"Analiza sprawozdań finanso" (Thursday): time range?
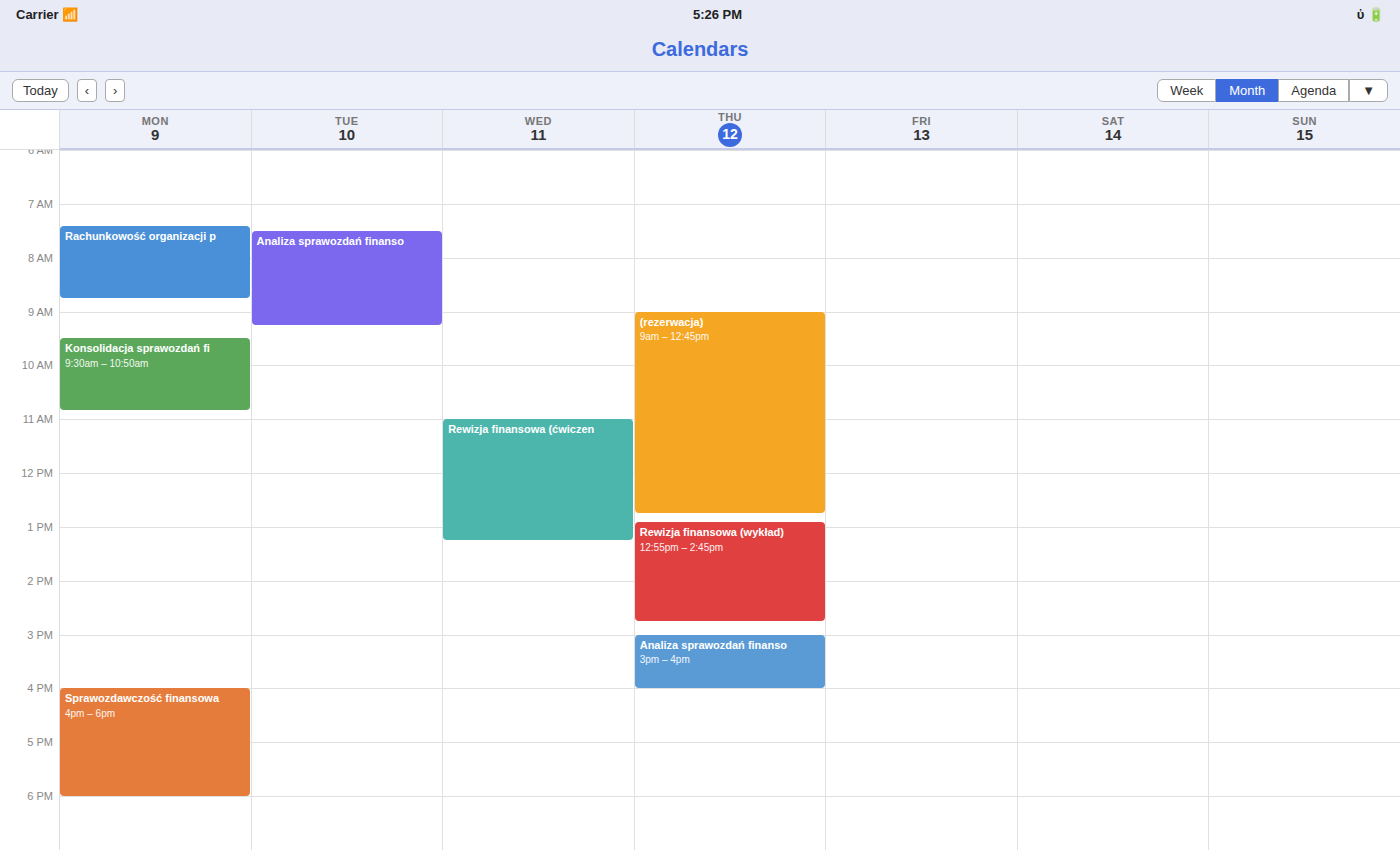
3:00 PM to 4:00 PM